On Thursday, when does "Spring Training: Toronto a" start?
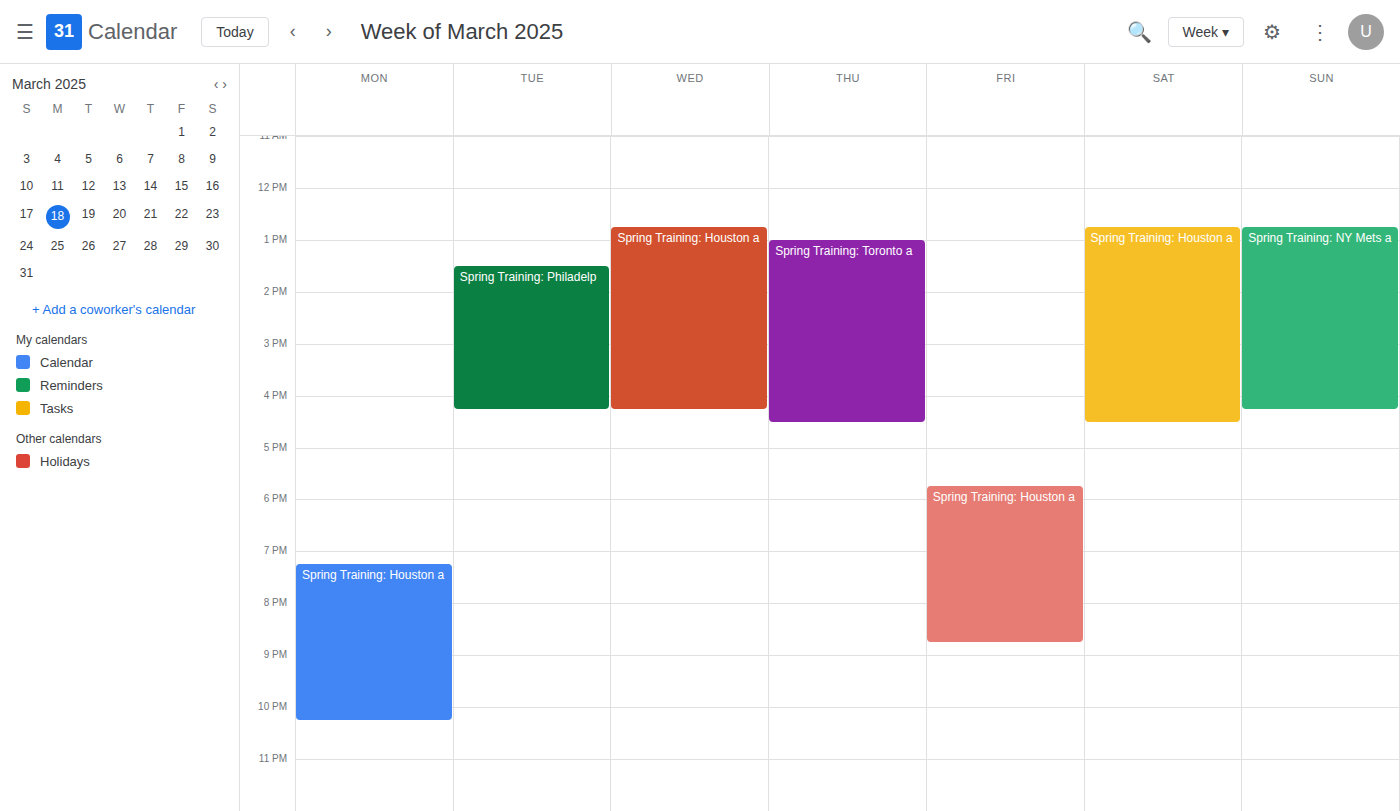
1:00 PM